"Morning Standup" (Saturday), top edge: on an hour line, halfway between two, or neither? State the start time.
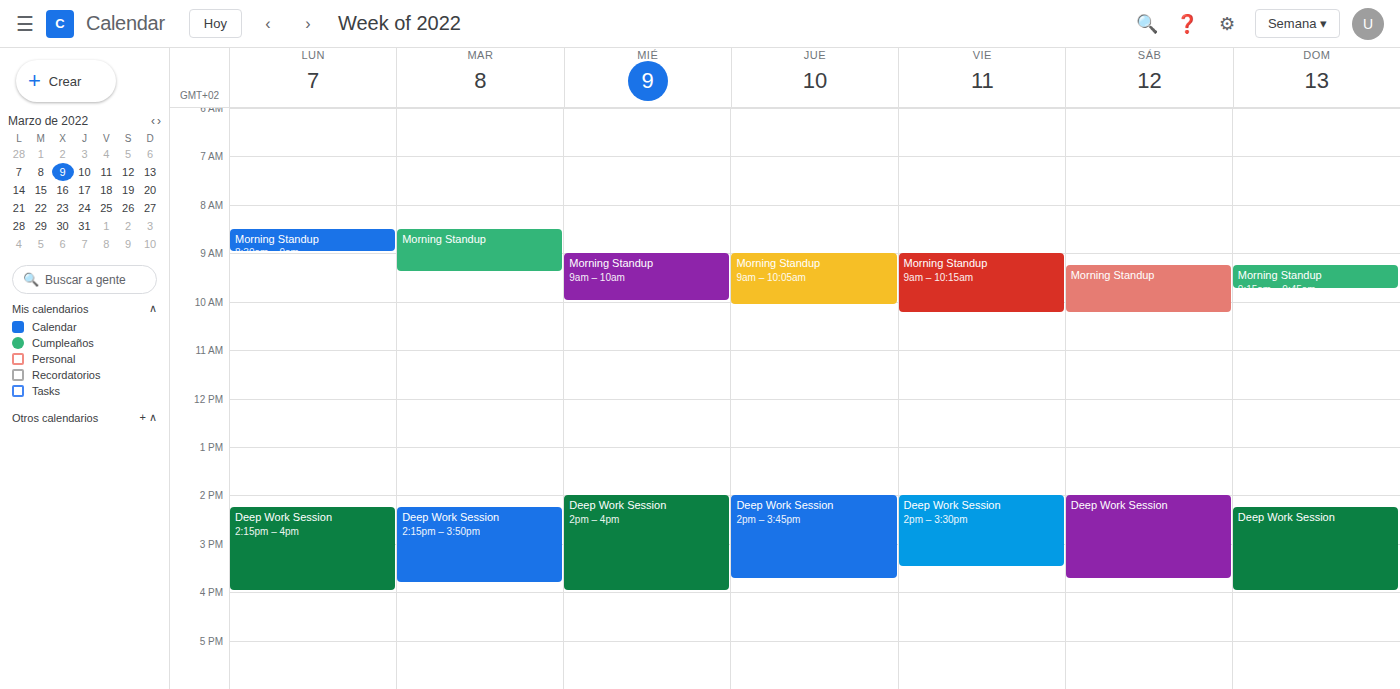
9:15 AM -- neither: a quarter of the way from the 9 AM line to the 10 AM line.